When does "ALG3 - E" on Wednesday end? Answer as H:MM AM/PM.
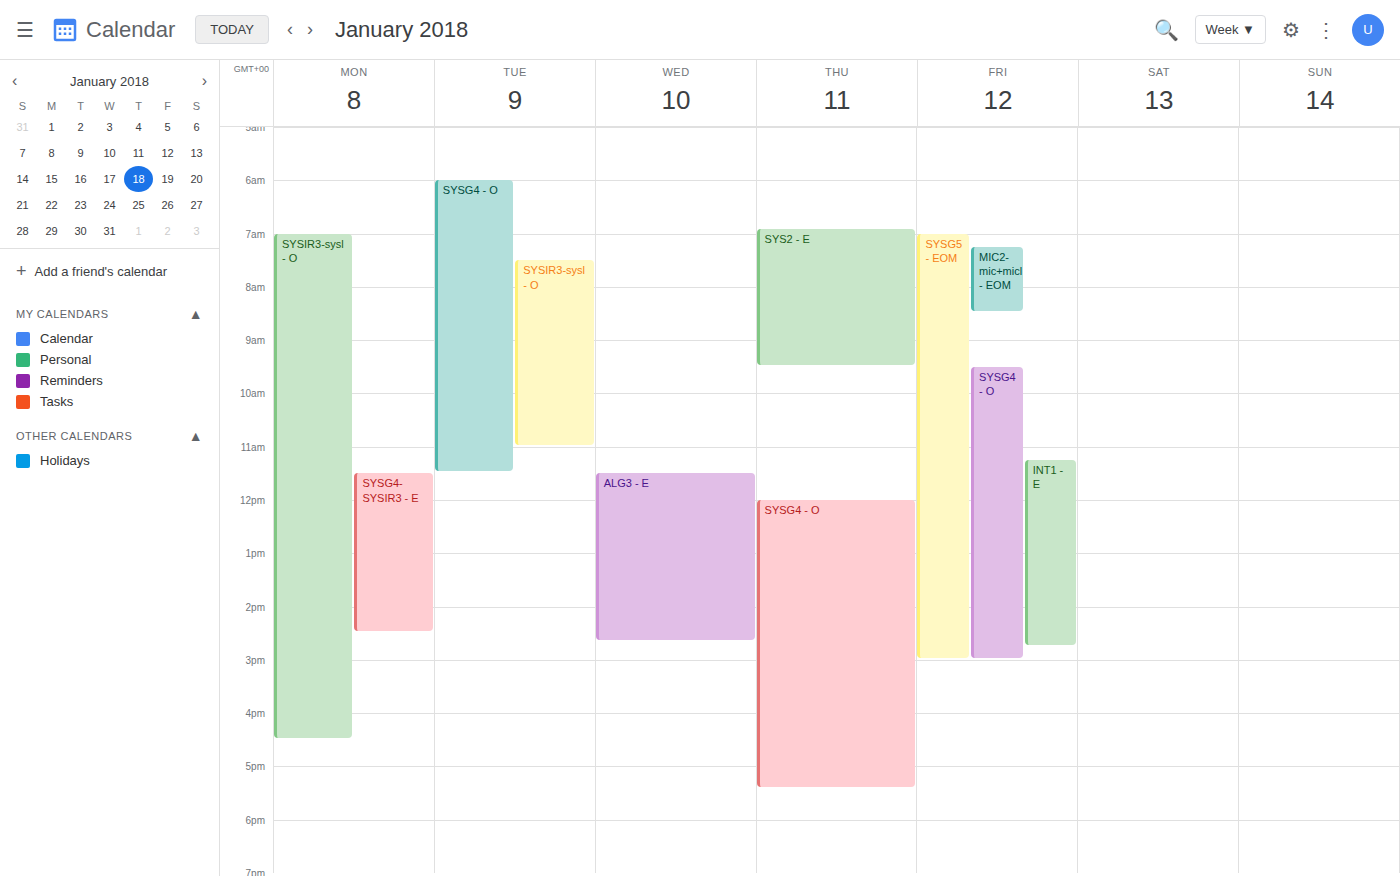
2:40 PM